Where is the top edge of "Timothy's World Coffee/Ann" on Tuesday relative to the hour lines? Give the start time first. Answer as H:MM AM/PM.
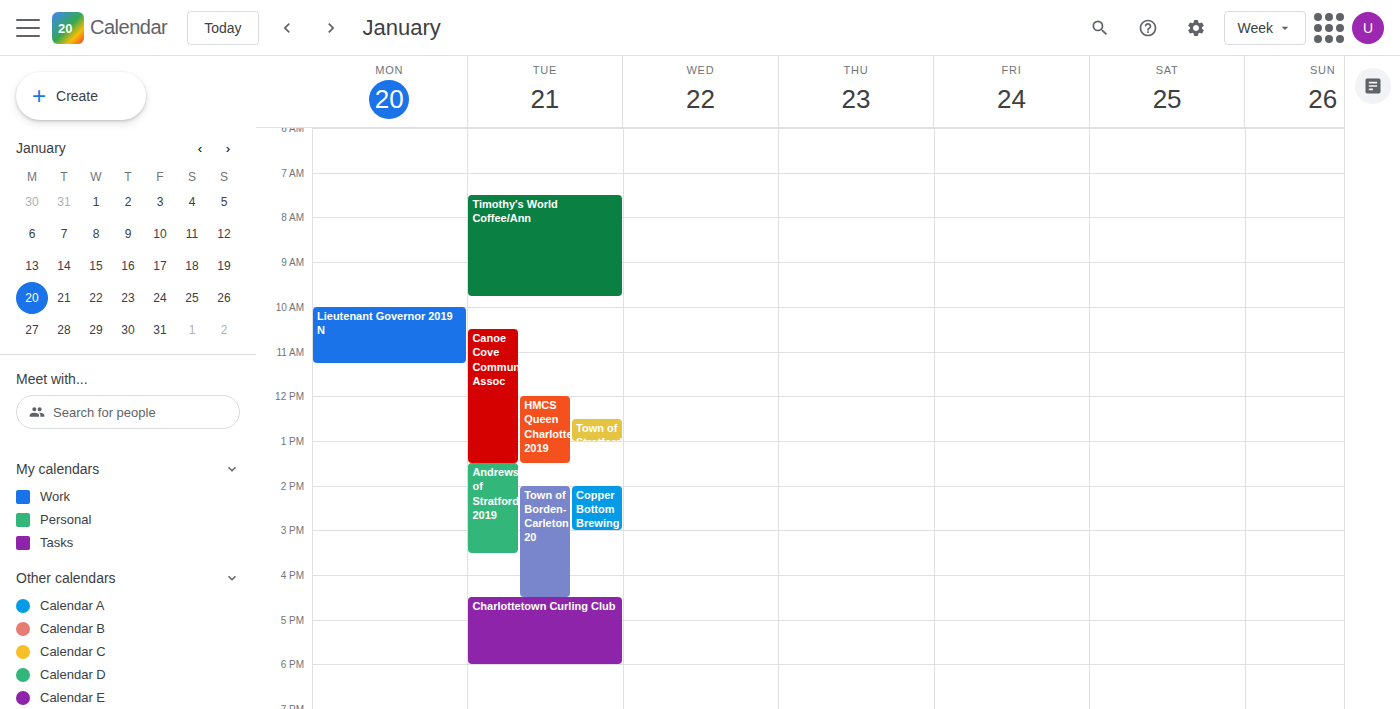
7:30 AM -- halfway between the 7 AM and 8 AM lines.